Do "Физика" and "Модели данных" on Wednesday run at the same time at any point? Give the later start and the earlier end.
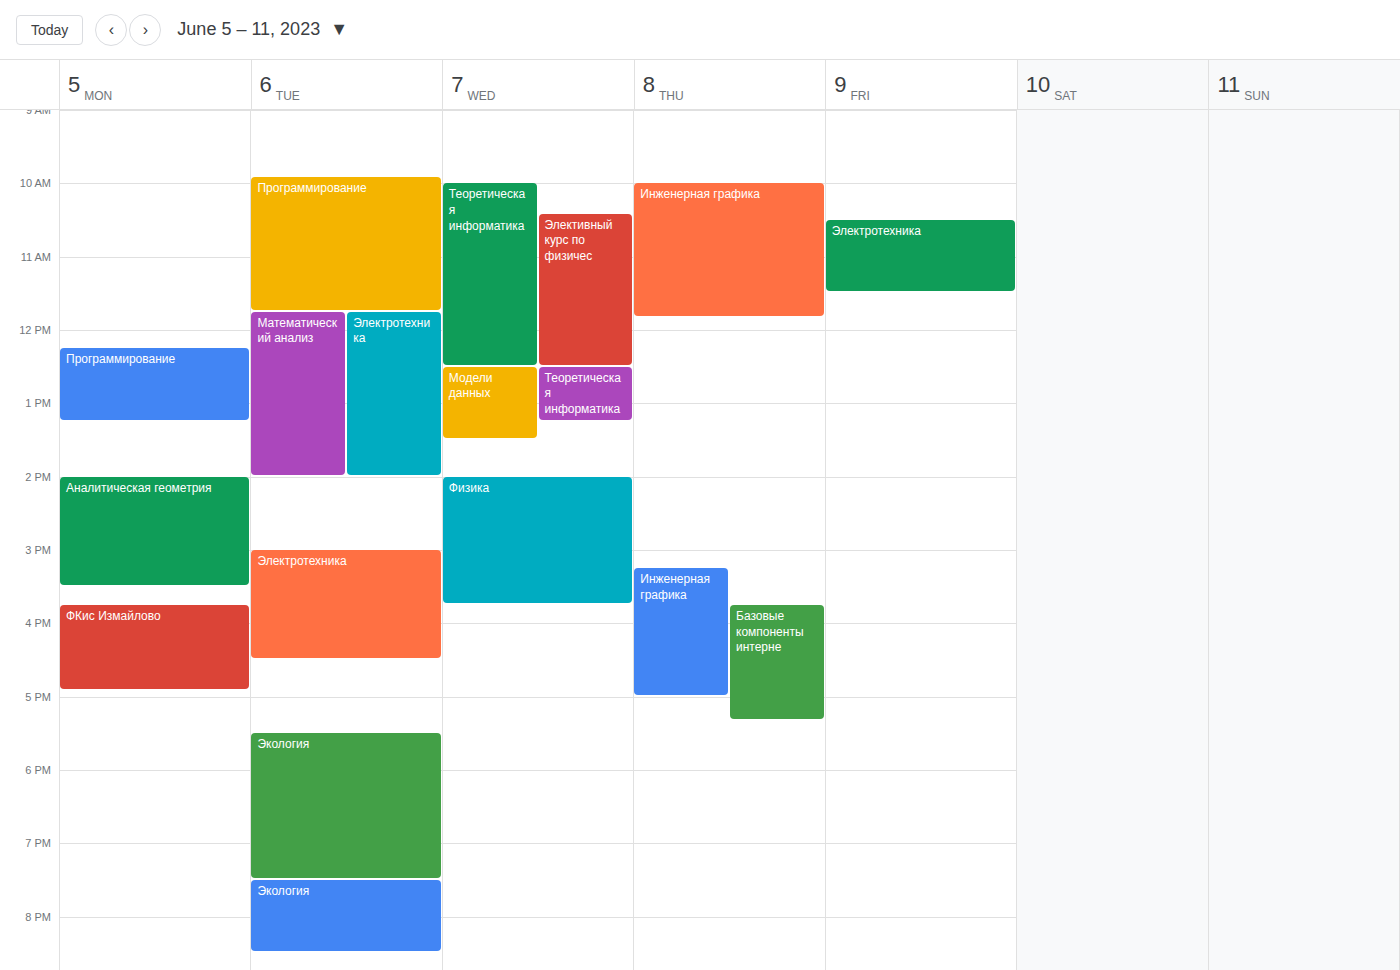
"Модели данных" ends at 13:30 and "Физика" starts at 14:00 -- no overlap.